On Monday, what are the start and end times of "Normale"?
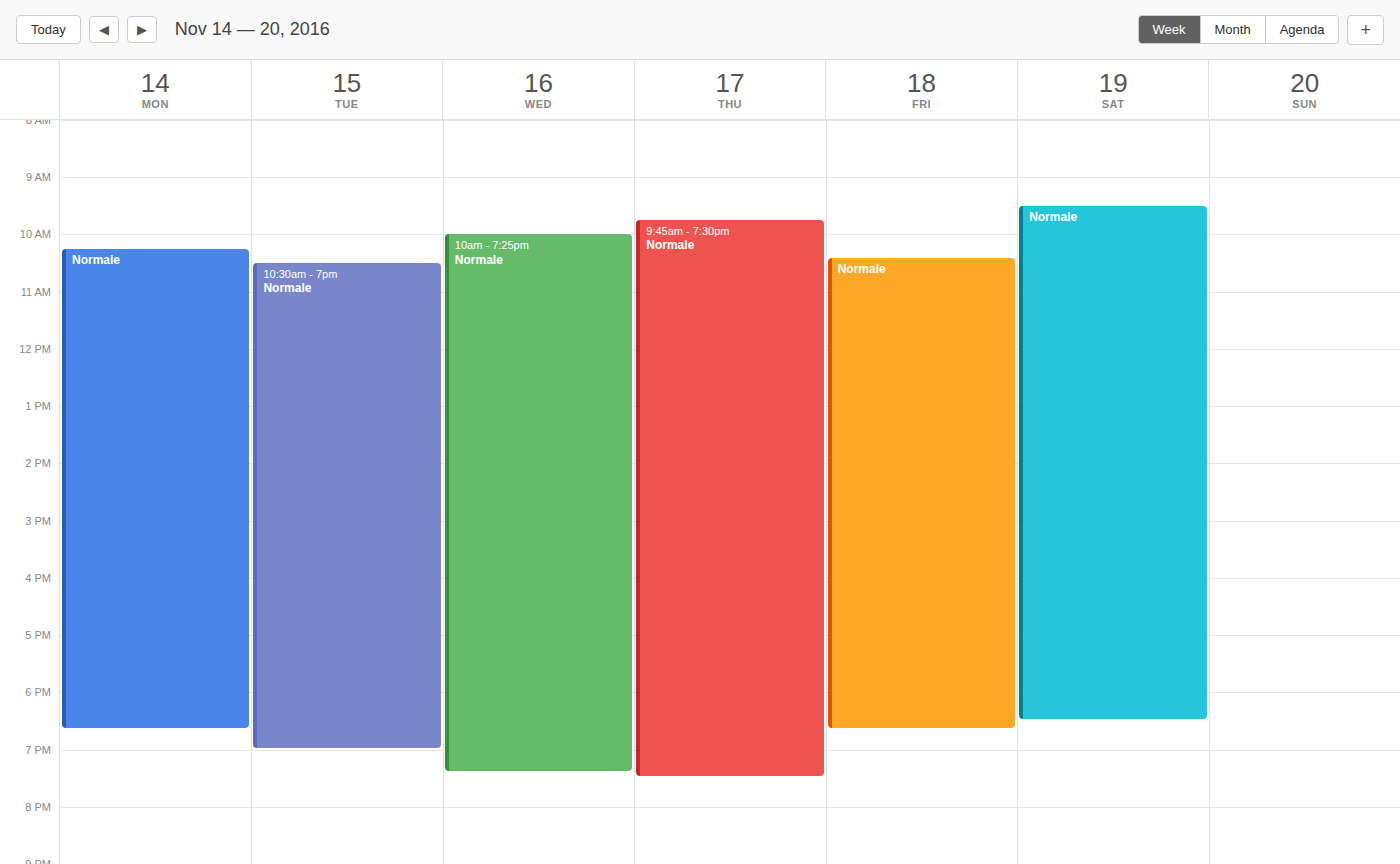
10:15 AM to 6:40 PM